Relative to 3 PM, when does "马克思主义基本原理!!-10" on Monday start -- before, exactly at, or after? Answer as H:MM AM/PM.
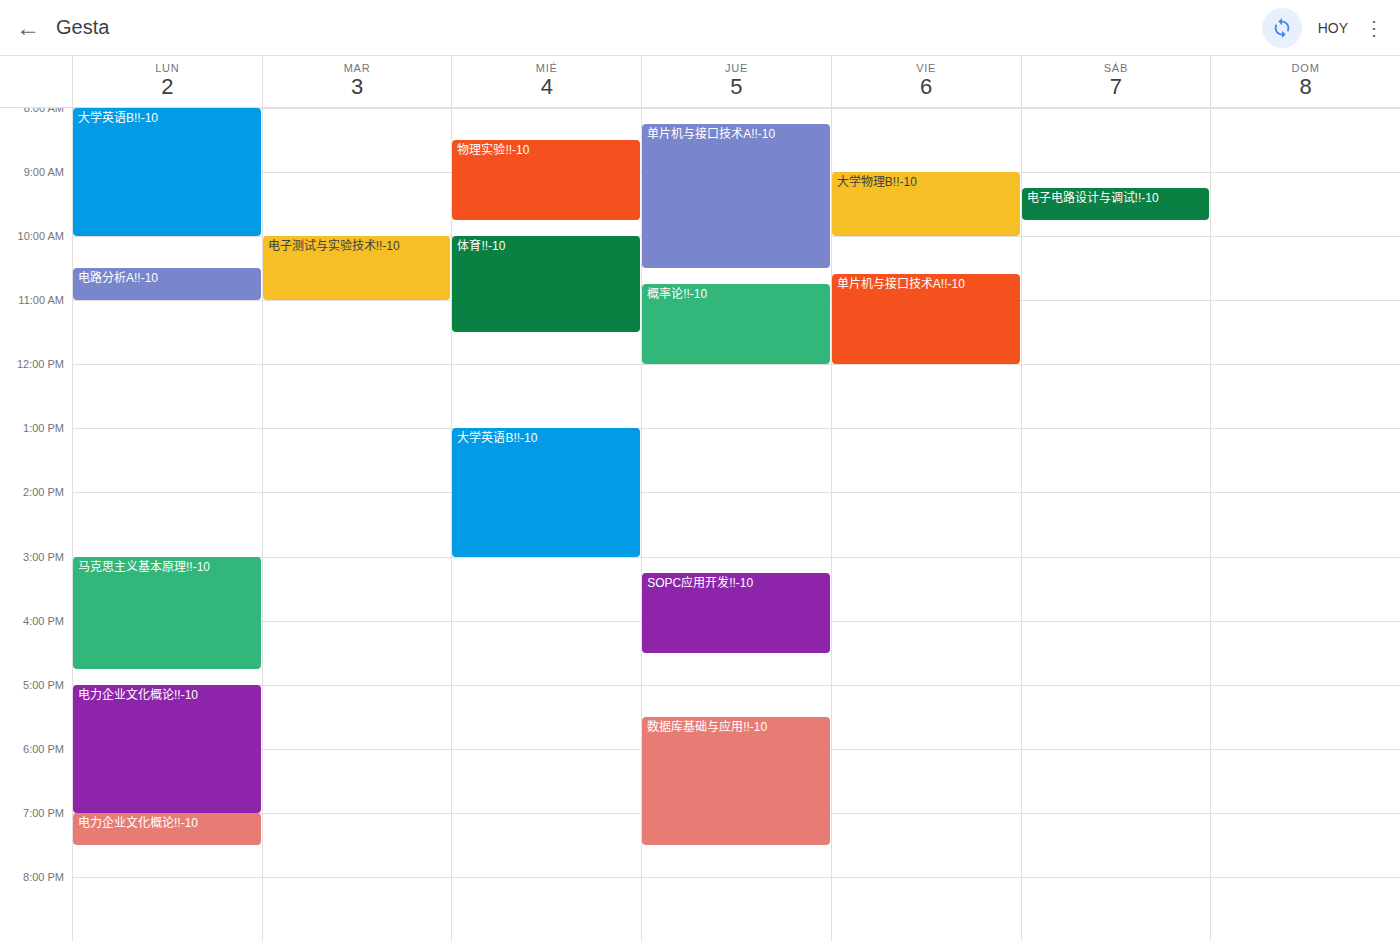
3:00 PM -- exactly at 3 PM, on the 3 PM line.